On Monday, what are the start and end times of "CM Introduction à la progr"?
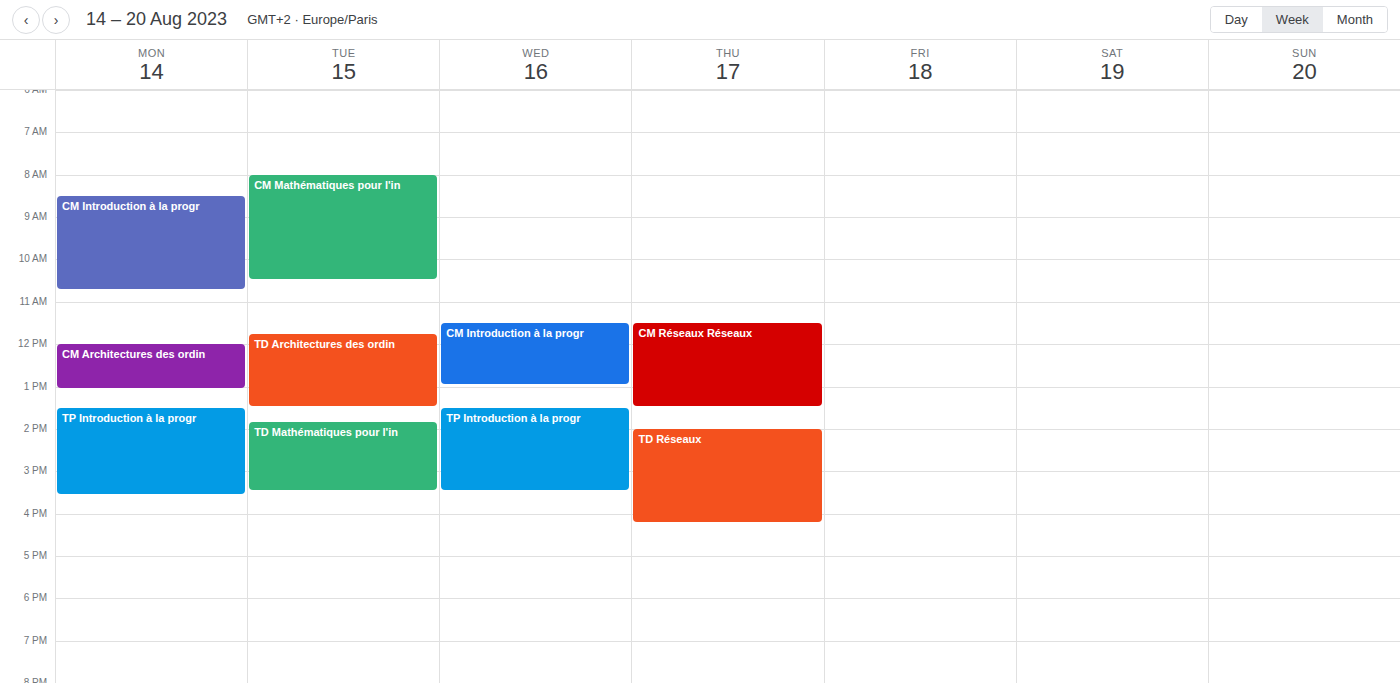
8:30 AM to 10:45 AM